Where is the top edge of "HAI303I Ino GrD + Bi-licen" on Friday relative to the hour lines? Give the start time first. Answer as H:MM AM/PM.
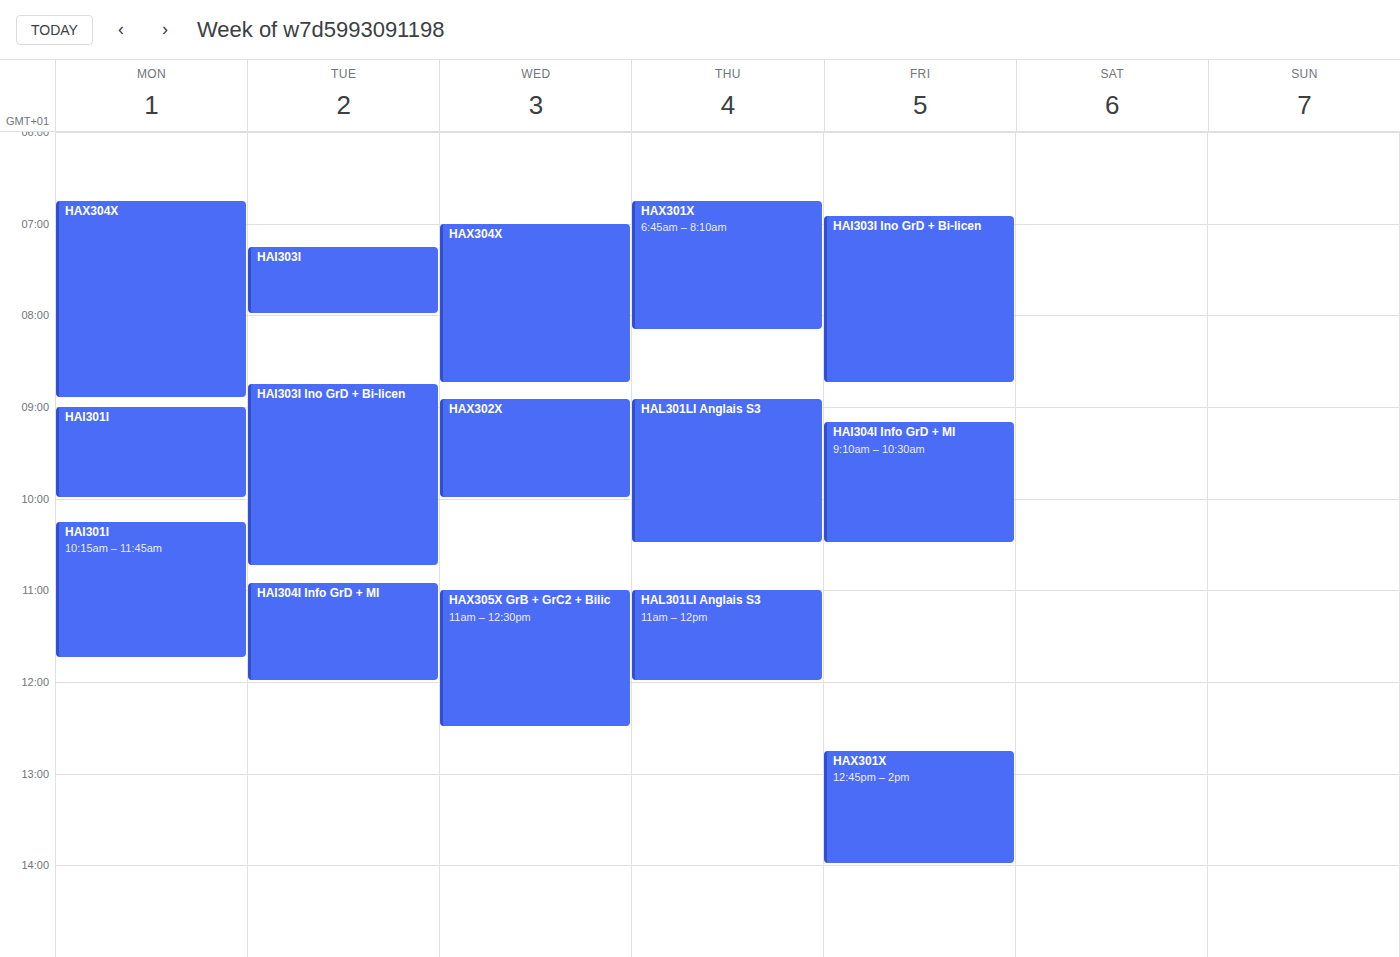
6:55 AM -- neither: 55 minutes below the 6 AM line and 5 minutes above the 7 AM line.